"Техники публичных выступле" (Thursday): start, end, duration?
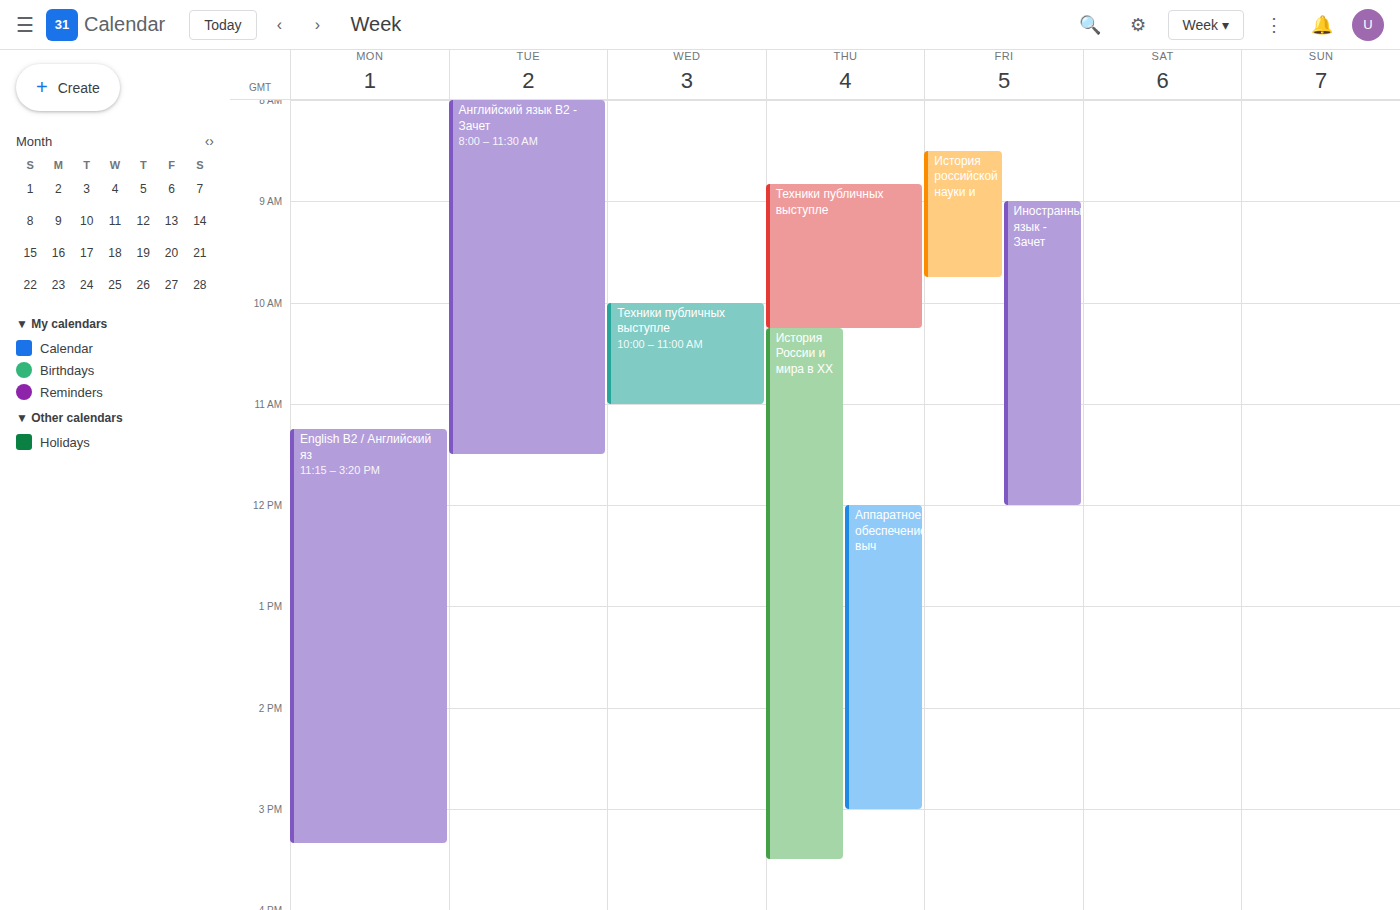
8:50 AM to 10:15 AM, 1 hour 25 minutes